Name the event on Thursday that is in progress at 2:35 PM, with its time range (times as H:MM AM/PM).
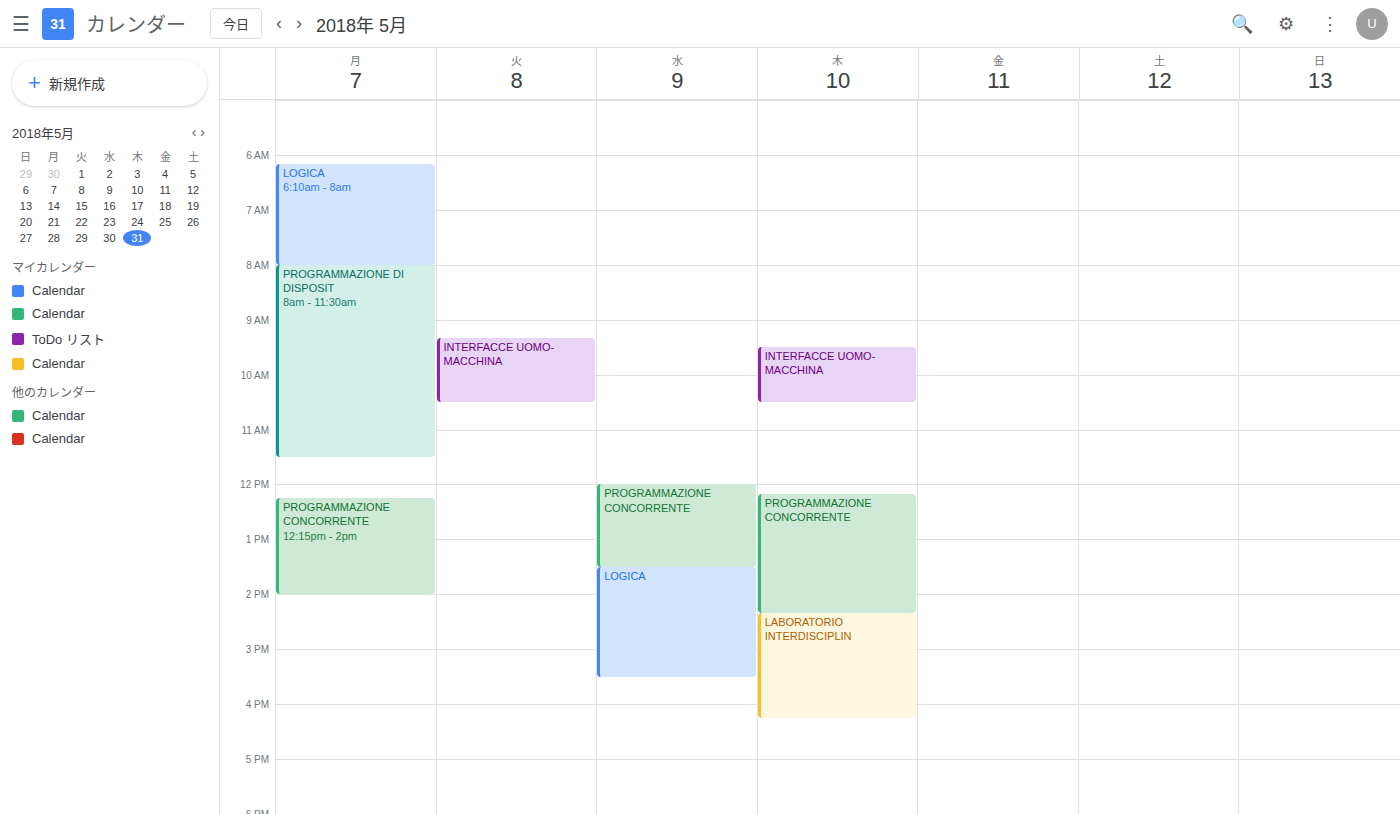
"LABORATORIO INTERDISCIPLIN", 2:20 PM to 4:15 PM